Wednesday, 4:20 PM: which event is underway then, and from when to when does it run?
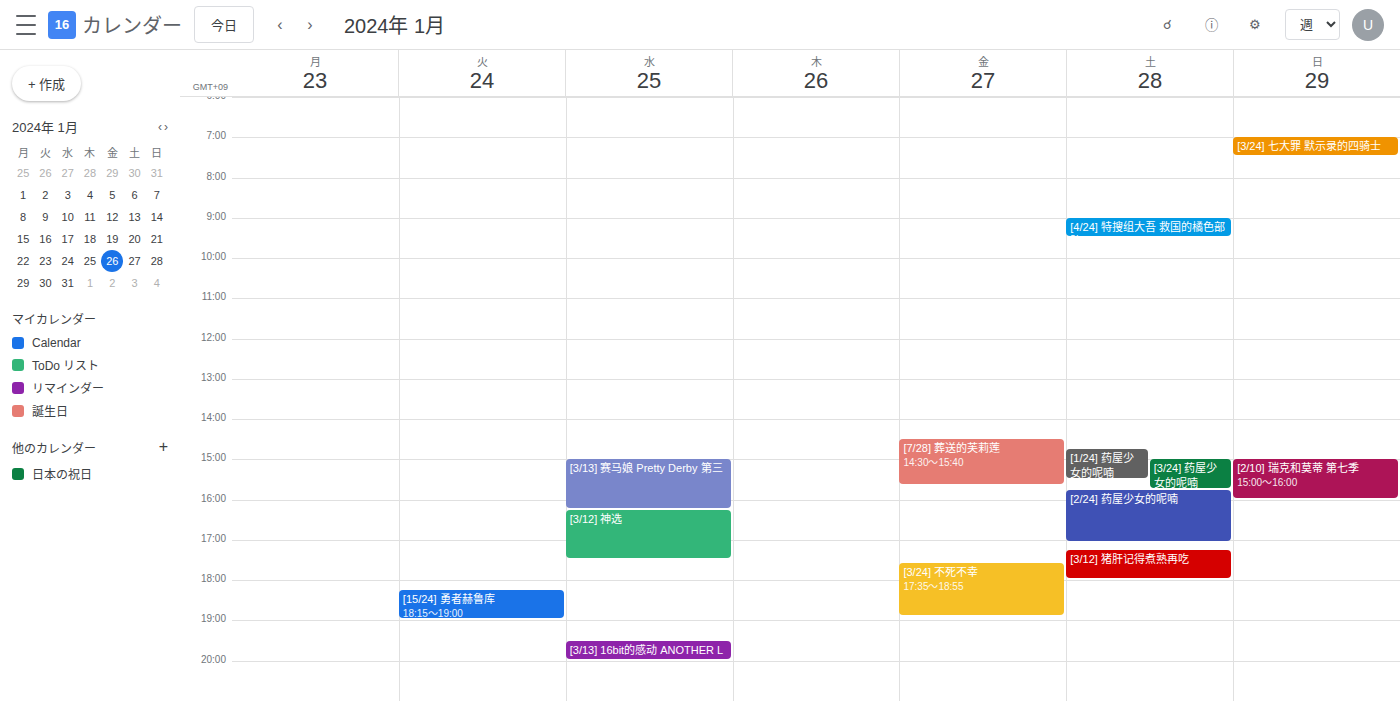
"[3/12] 神选", 4:15 PM to 5:30 PM